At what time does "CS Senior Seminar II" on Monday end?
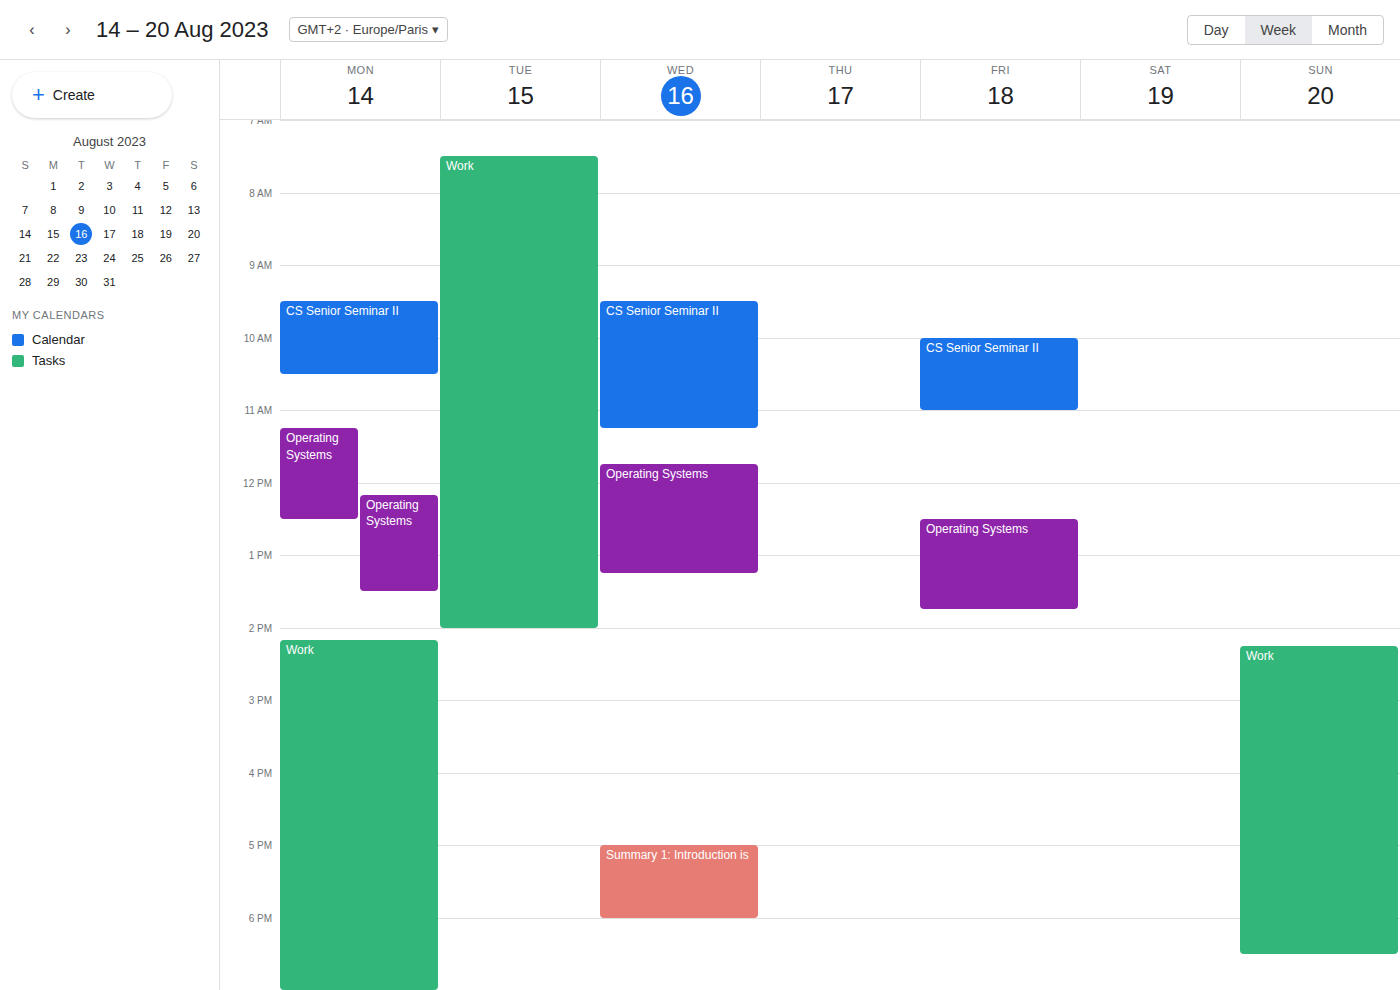
10:30 AM